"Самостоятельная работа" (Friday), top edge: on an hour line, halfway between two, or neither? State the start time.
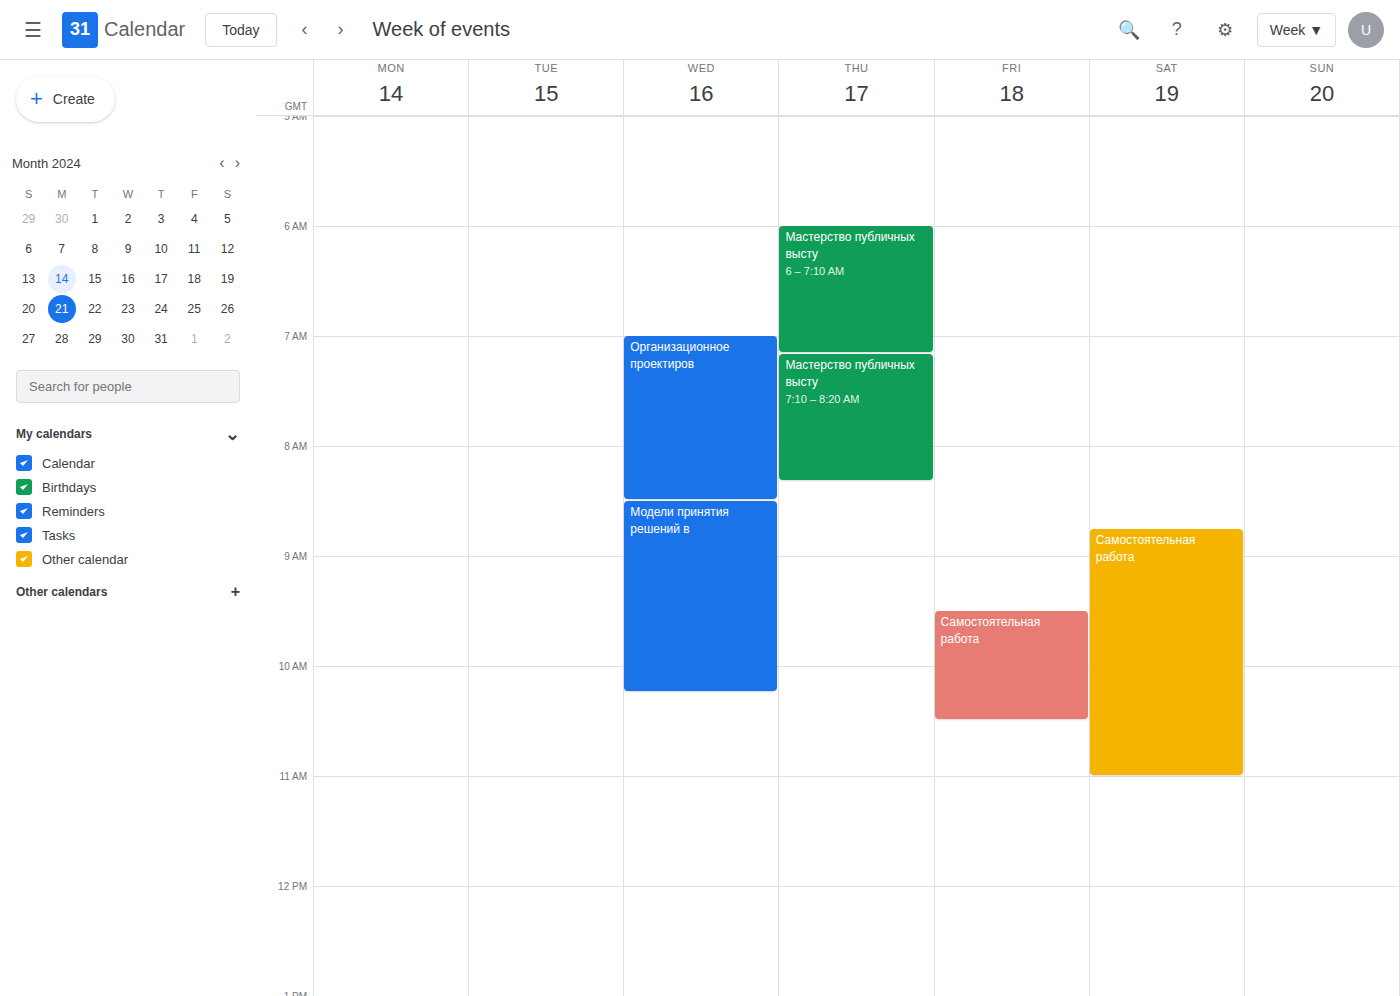
9:30 AM -- halfway between the 9 AM and 10 AM lines.